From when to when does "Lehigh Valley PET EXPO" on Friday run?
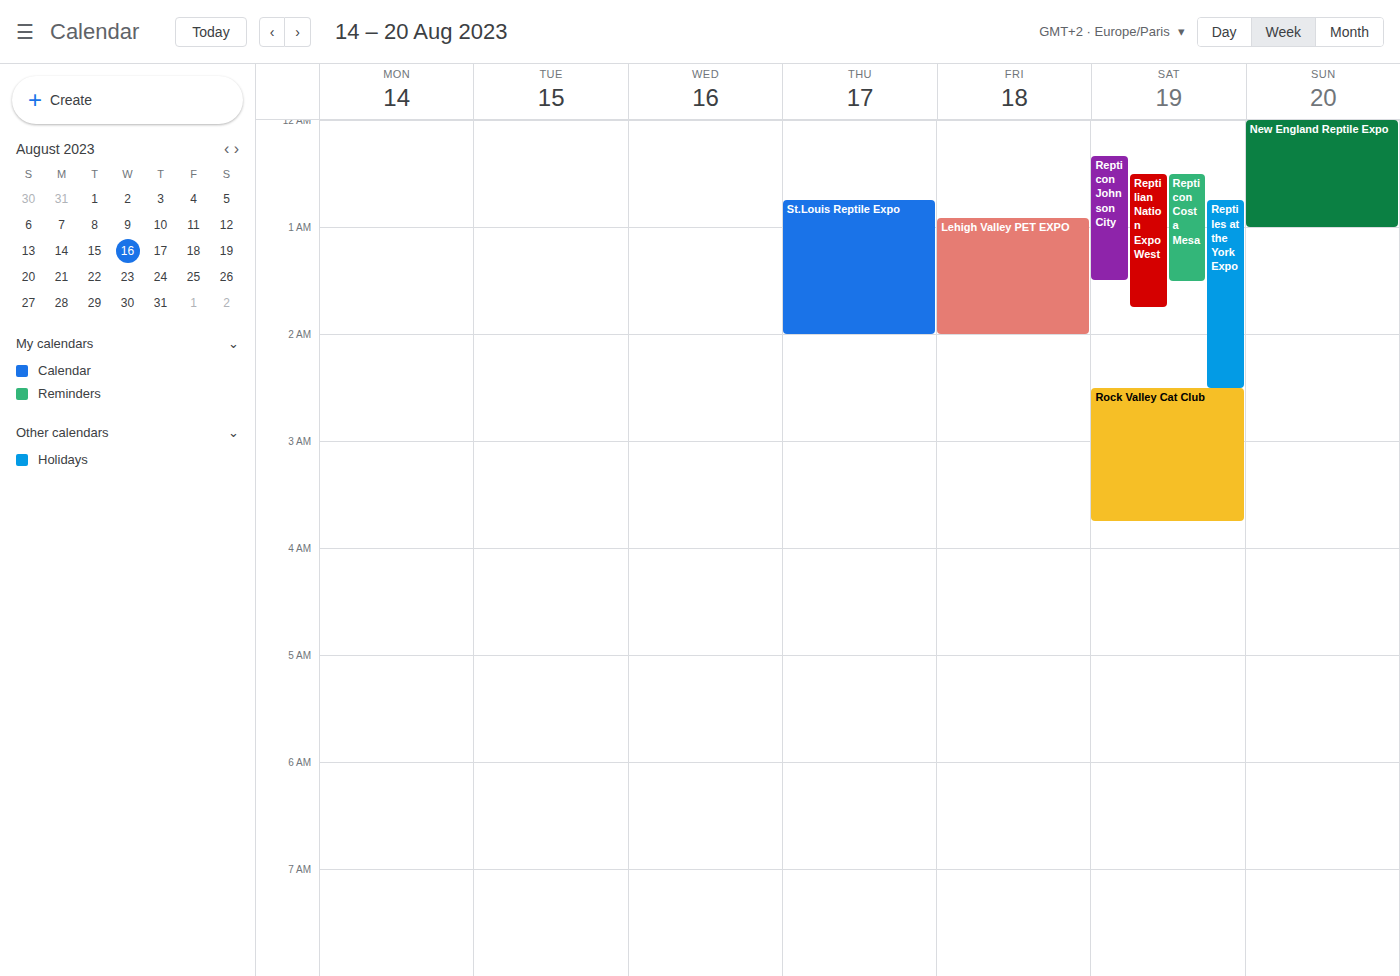
12:55 AM to 2:00 AM